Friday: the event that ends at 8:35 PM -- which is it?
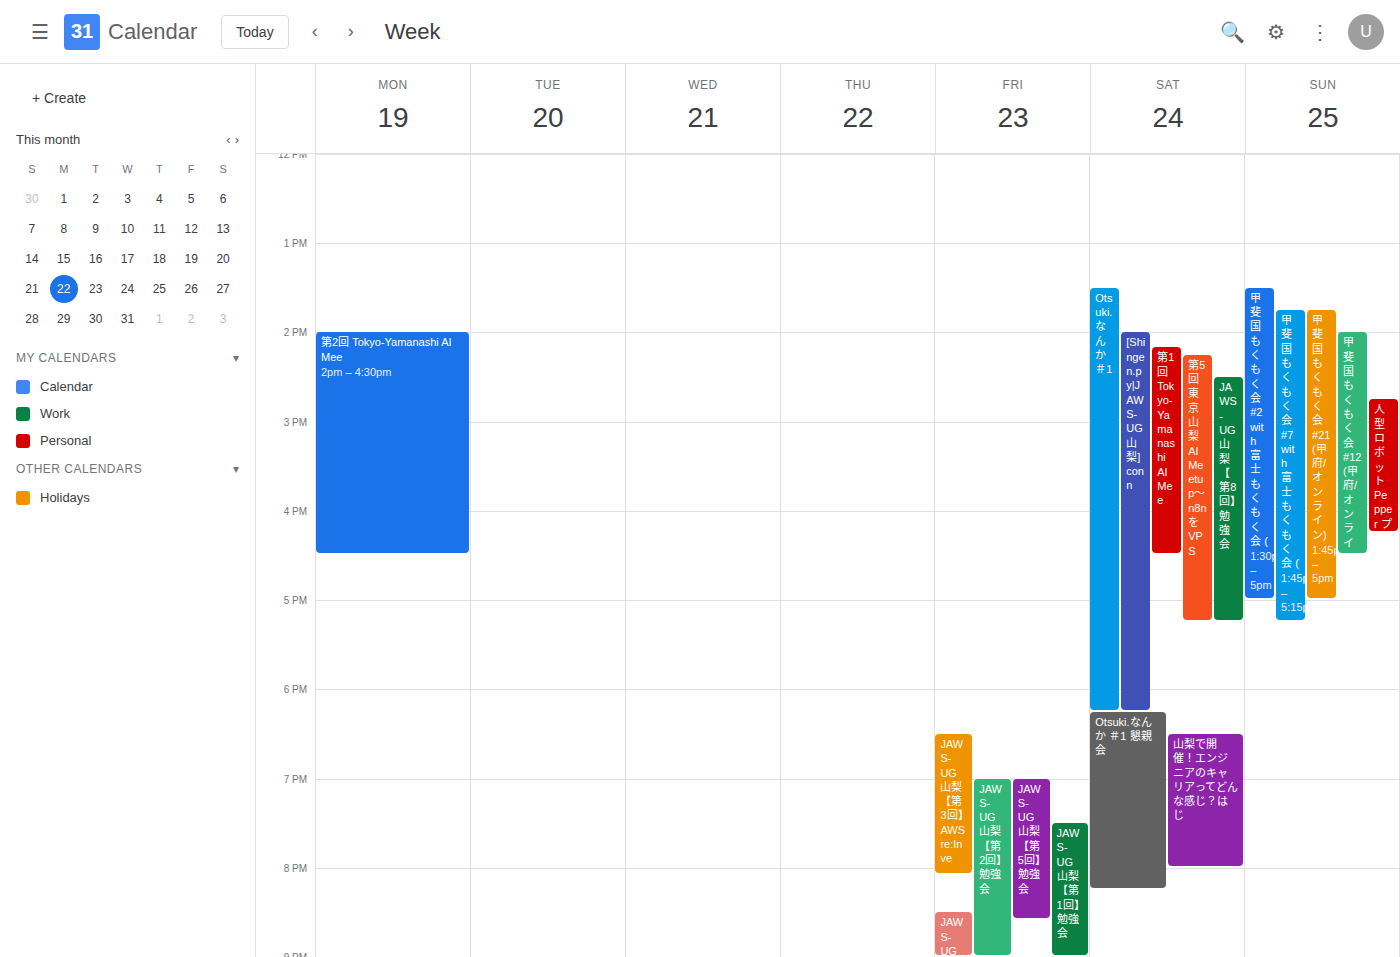
"JAWS-UG山梨 【第5回】勉強会"